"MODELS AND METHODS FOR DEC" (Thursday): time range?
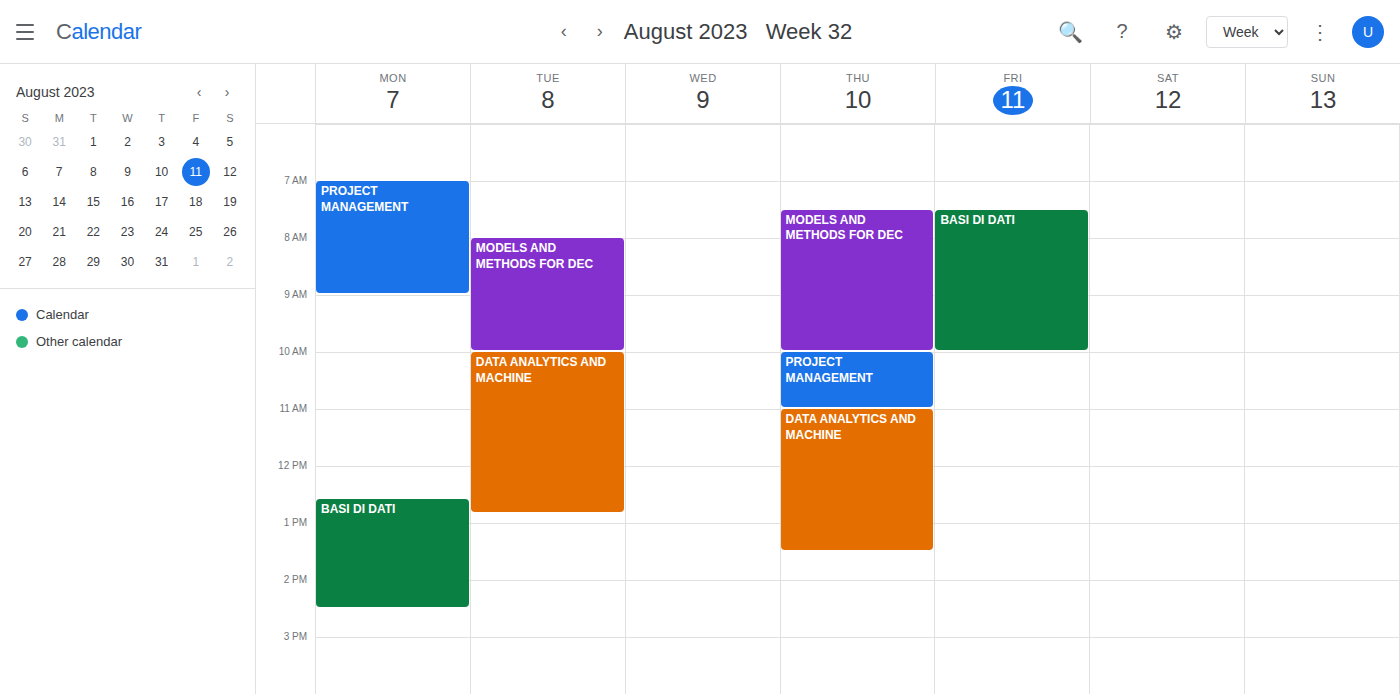
7:30 AM to 10:00 AM